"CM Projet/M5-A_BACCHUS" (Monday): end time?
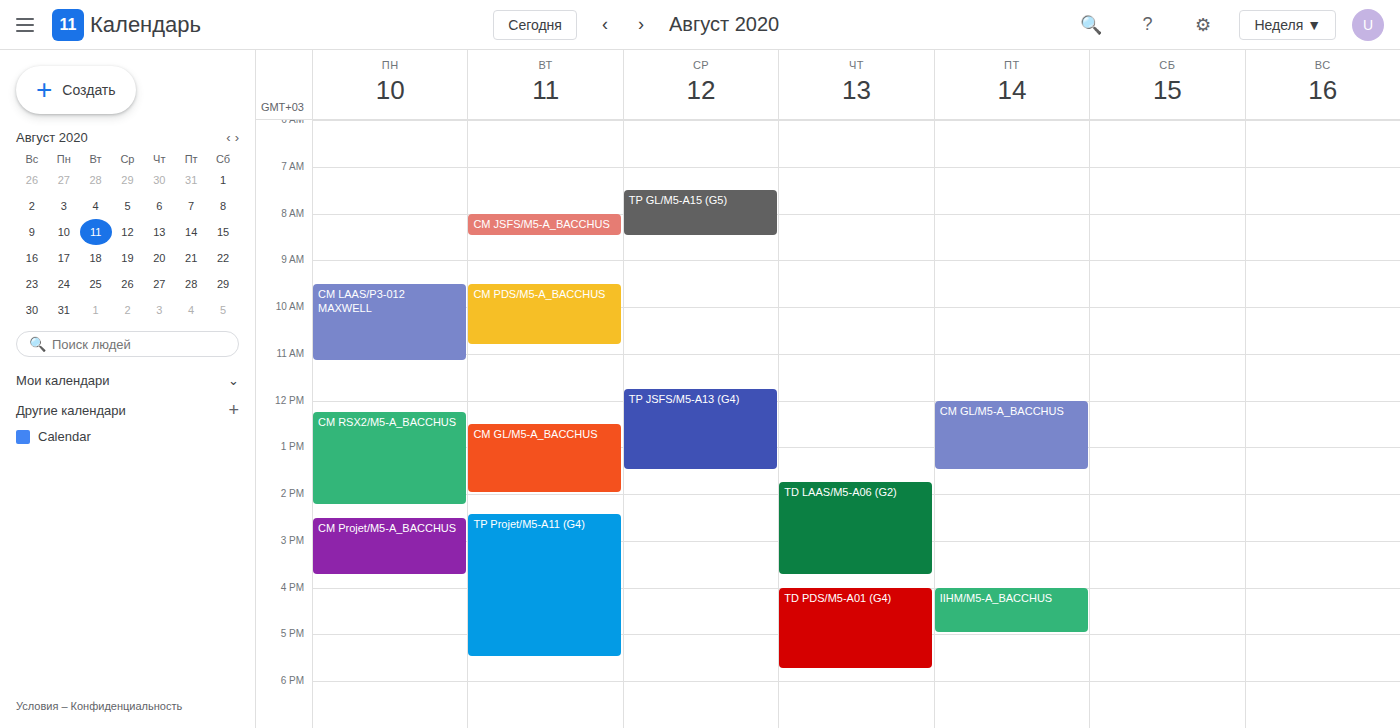
3:45 PM